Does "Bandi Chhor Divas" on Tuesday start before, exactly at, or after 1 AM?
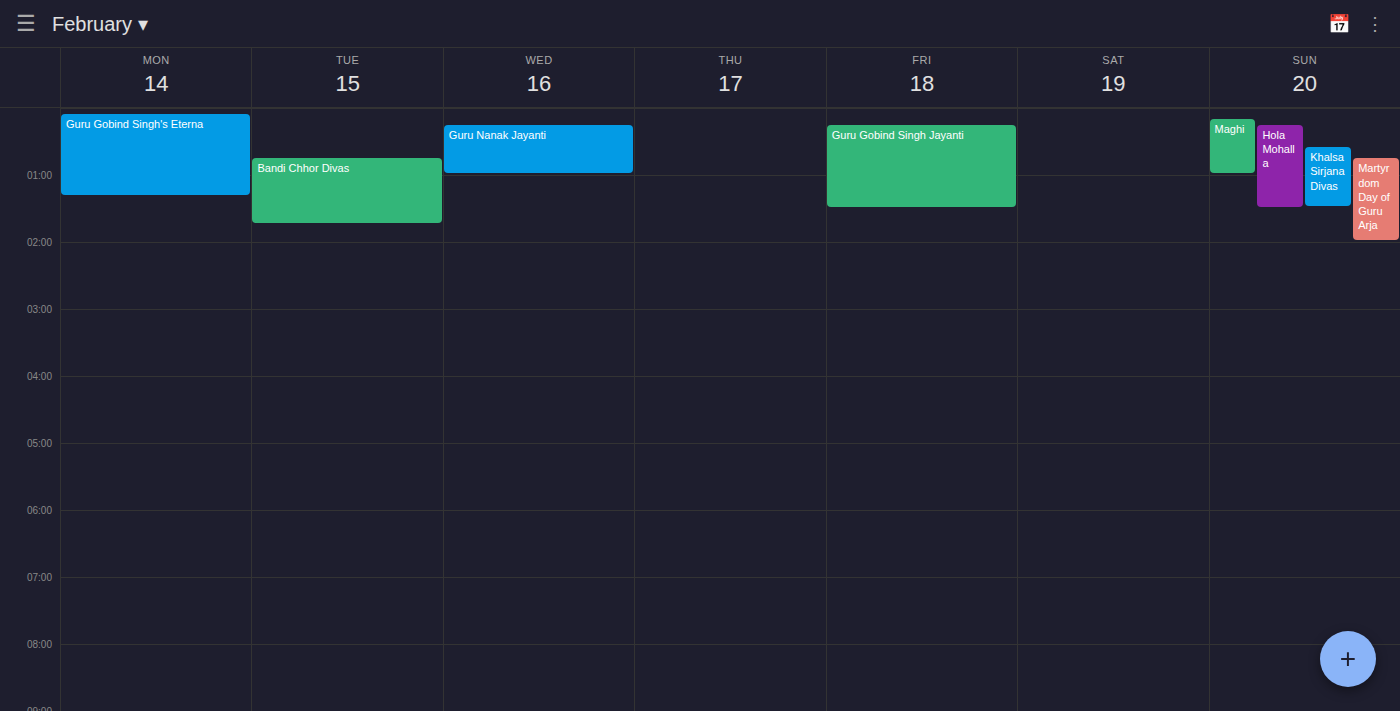
12:45 AM -- before 1 AM, 15 minutes above the 1 AM line.